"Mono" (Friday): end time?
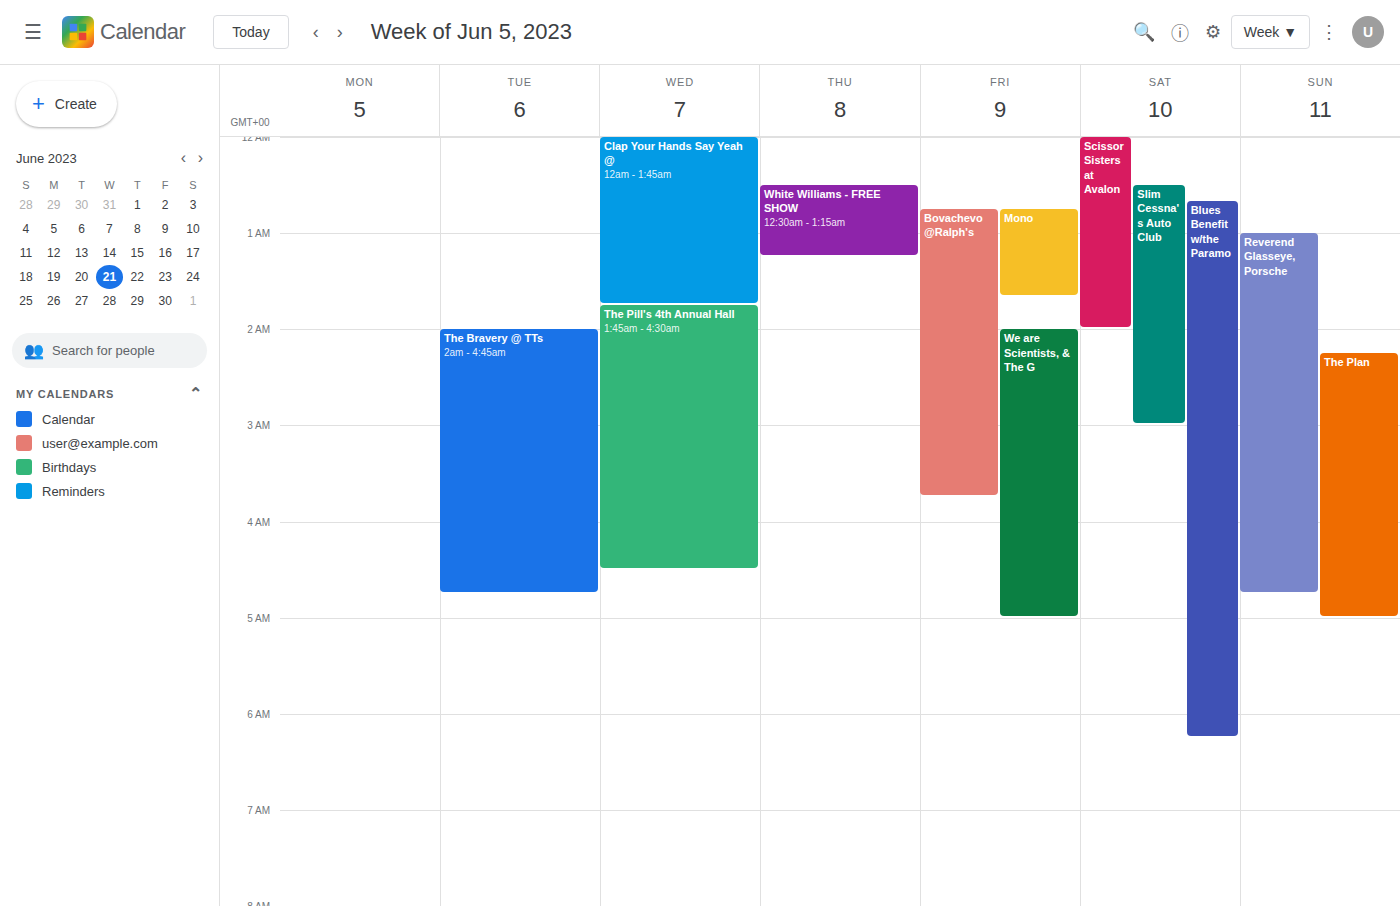
1:40 AM